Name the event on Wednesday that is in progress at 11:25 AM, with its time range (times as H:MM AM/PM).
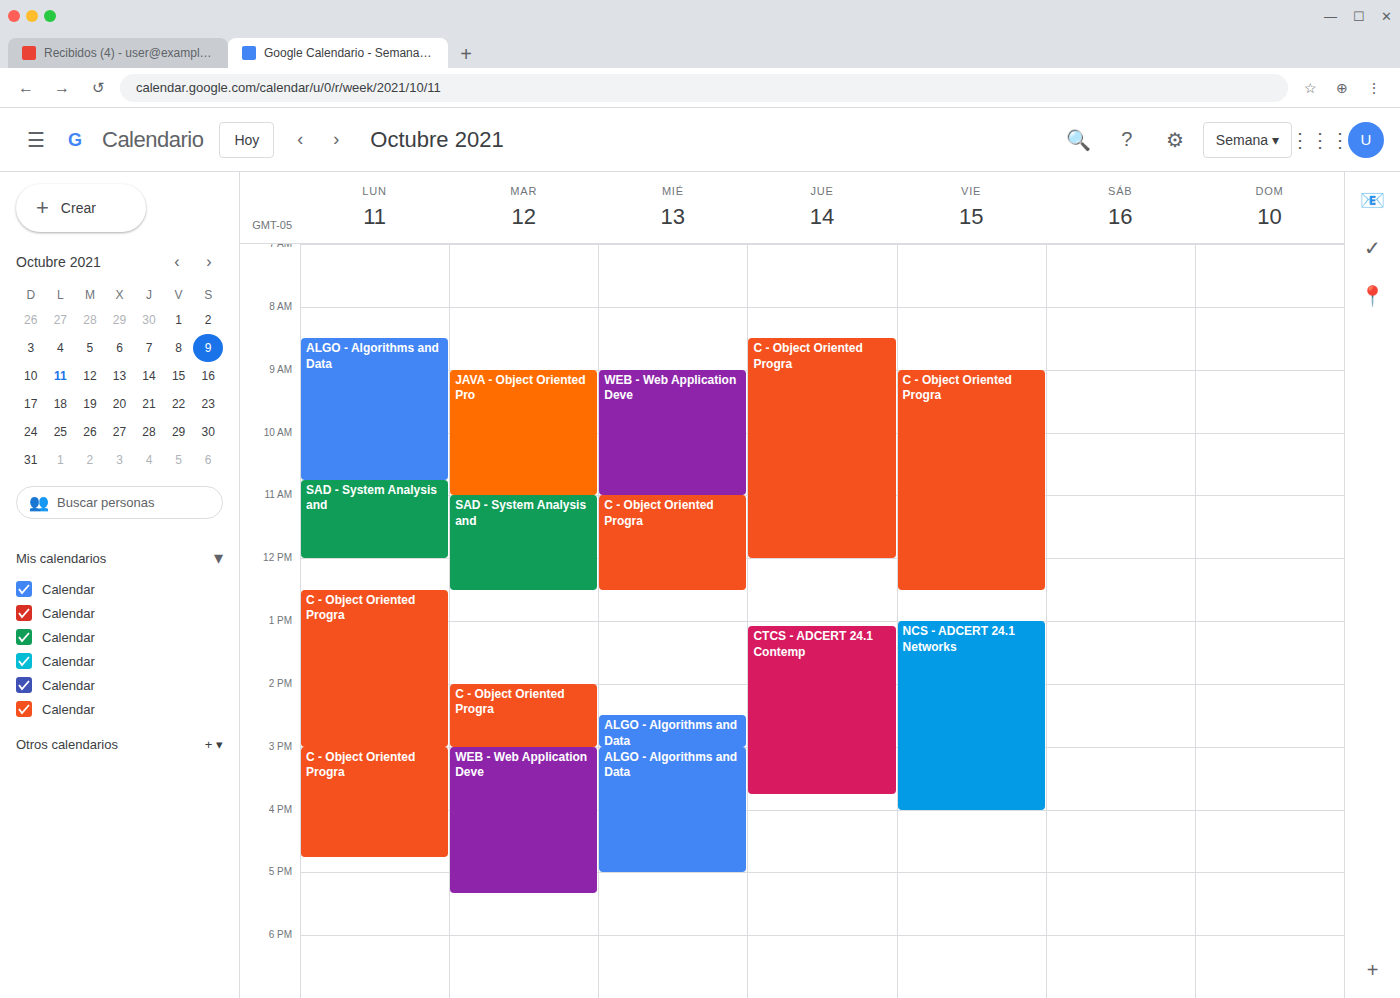
"C - Object Oriented Progra", 11:00 AM to 12:30 PM